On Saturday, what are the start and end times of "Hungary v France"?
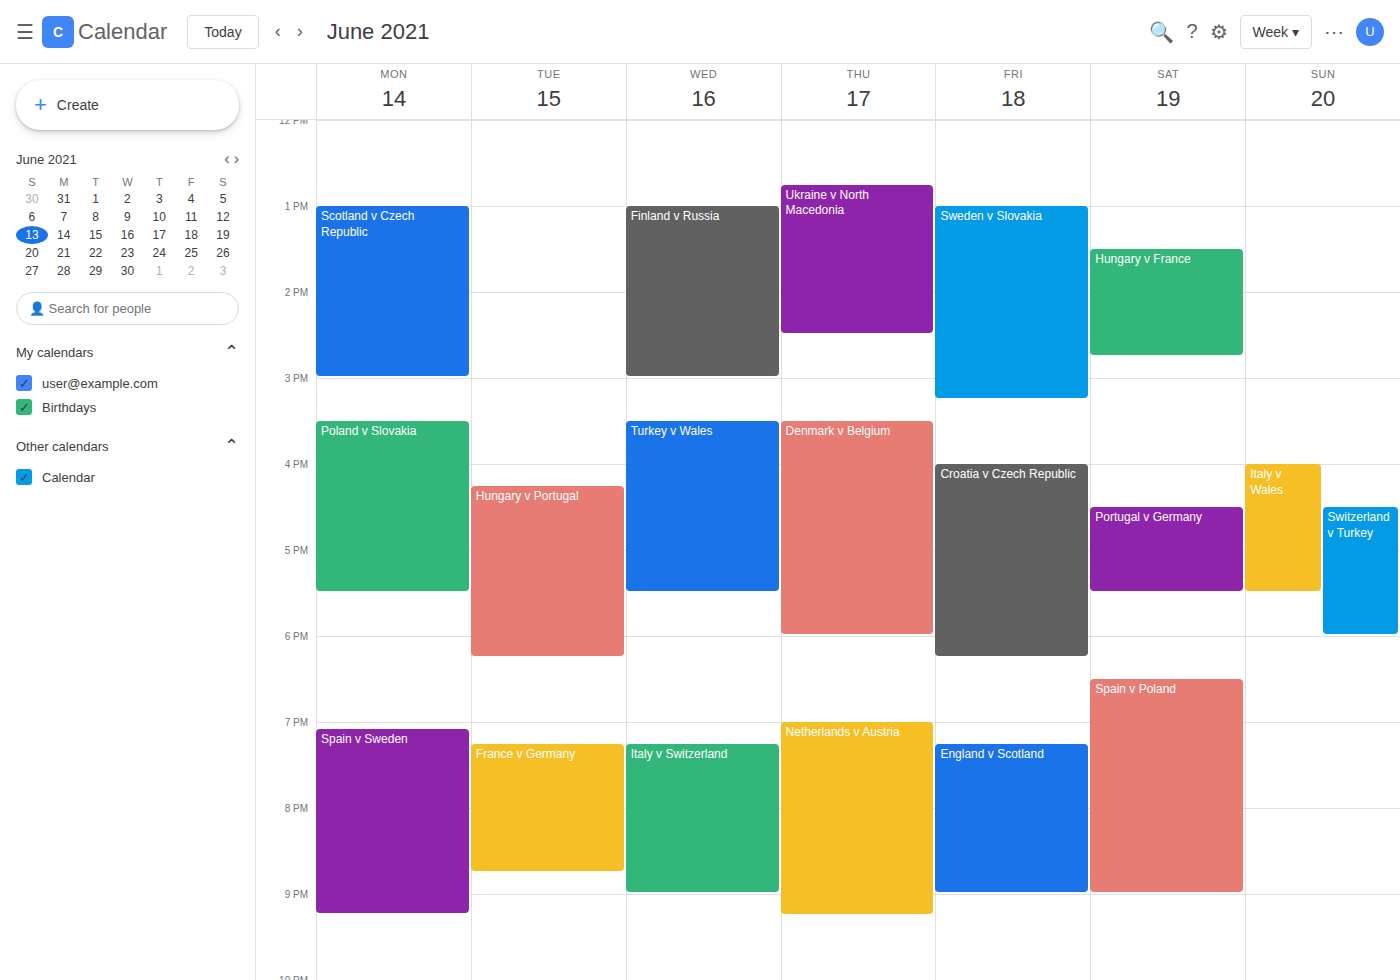
13:30 to 14:45